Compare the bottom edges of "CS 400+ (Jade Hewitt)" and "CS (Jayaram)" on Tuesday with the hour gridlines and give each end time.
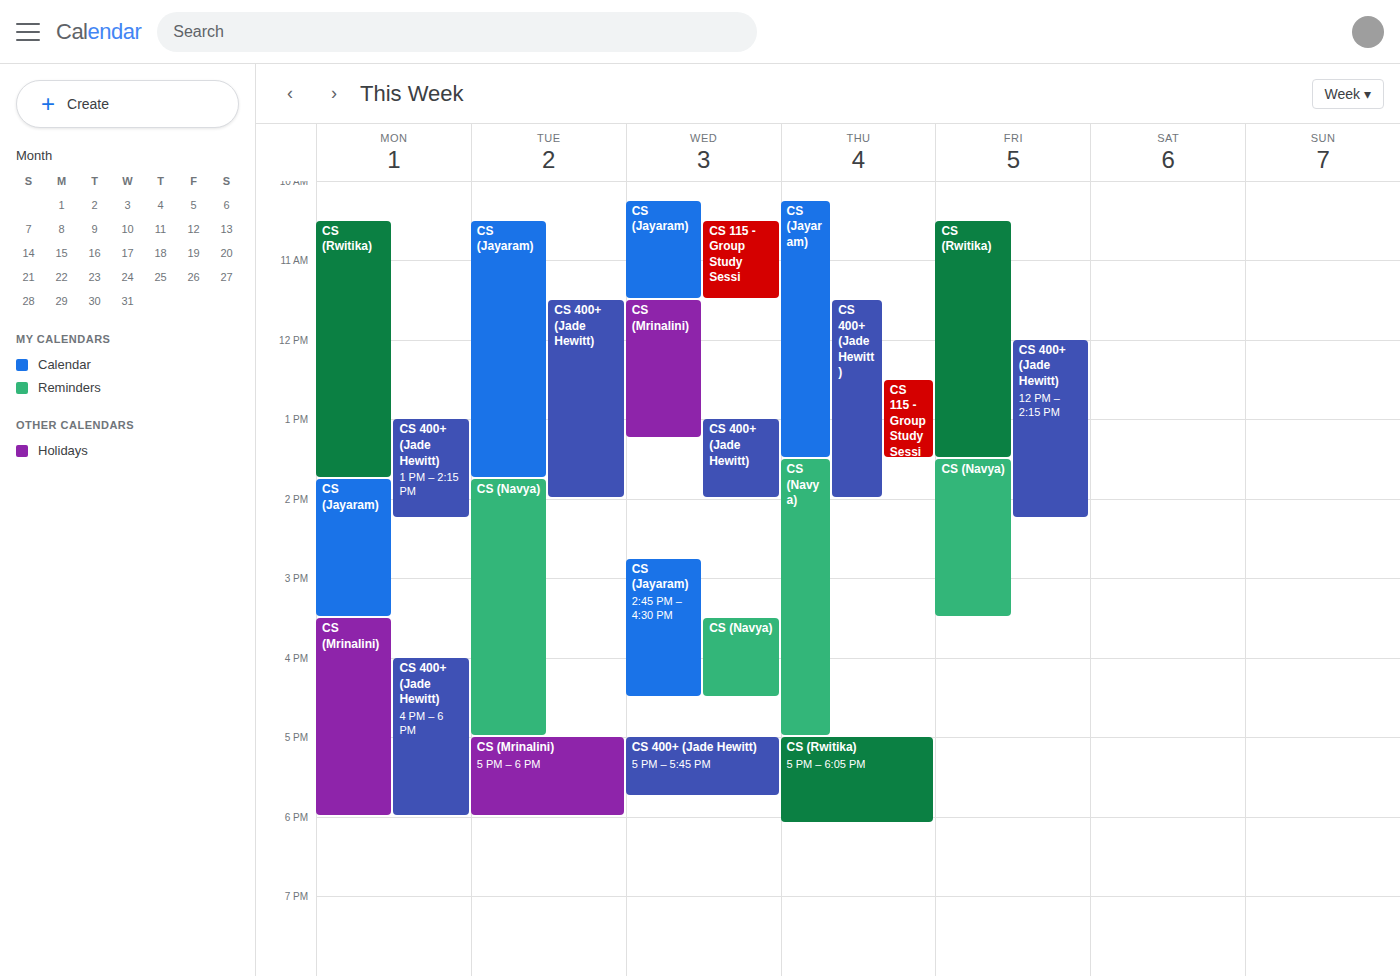
"CS 400+ (Jade Hewitt)": 14:00, exactly on the 14:00 line. "CS (Jayaram)": 13:45, neither: three quarters of the way from the 13:00 line to the 14:00 line.